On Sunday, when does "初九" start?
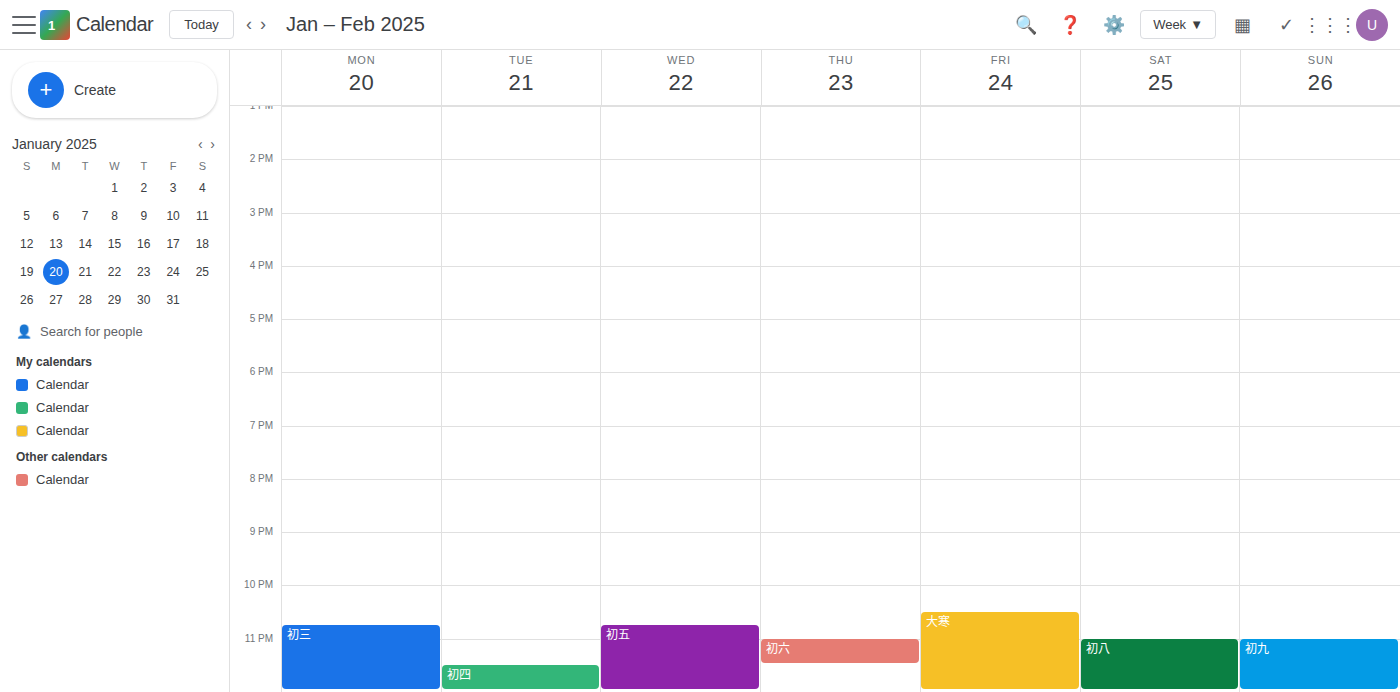
23:00